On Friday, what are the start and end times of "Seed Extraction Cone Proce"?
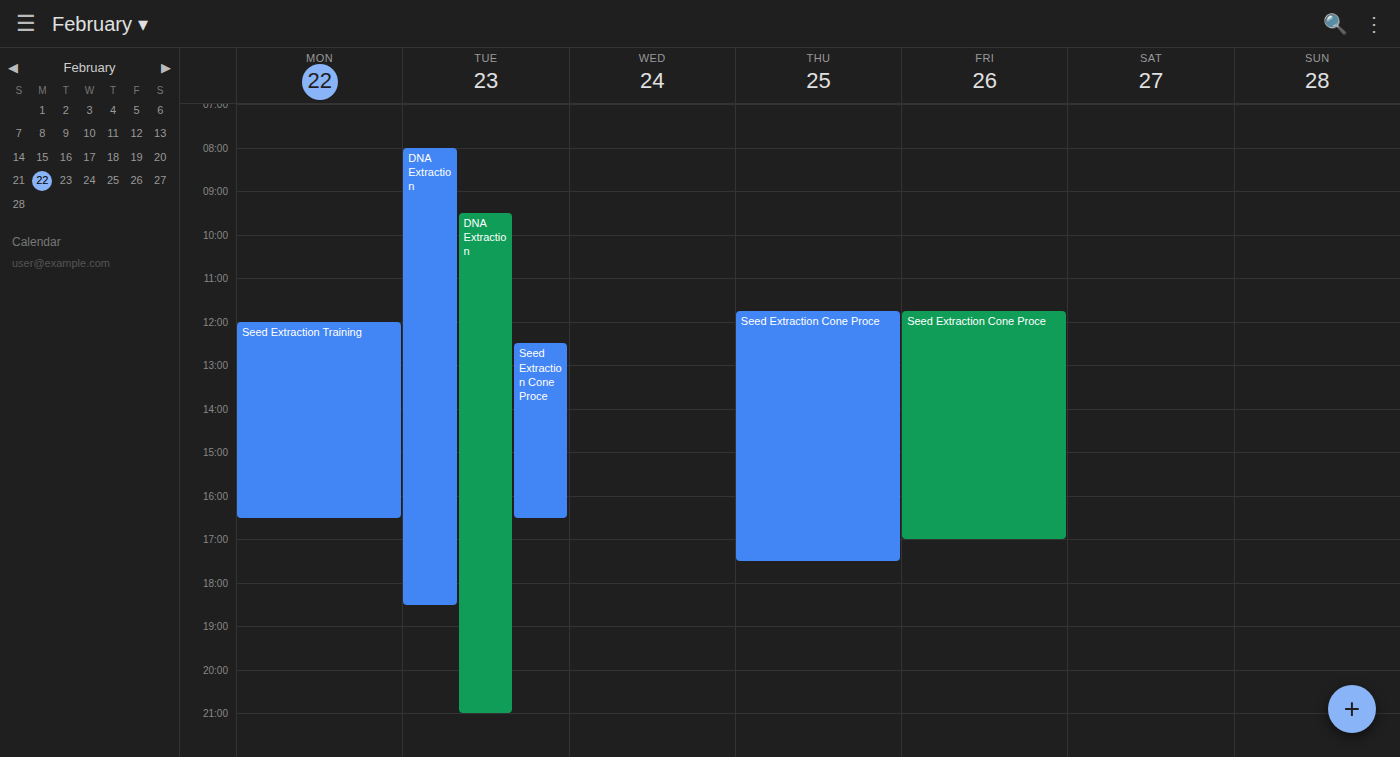
11:45 AM to 5:00 PM